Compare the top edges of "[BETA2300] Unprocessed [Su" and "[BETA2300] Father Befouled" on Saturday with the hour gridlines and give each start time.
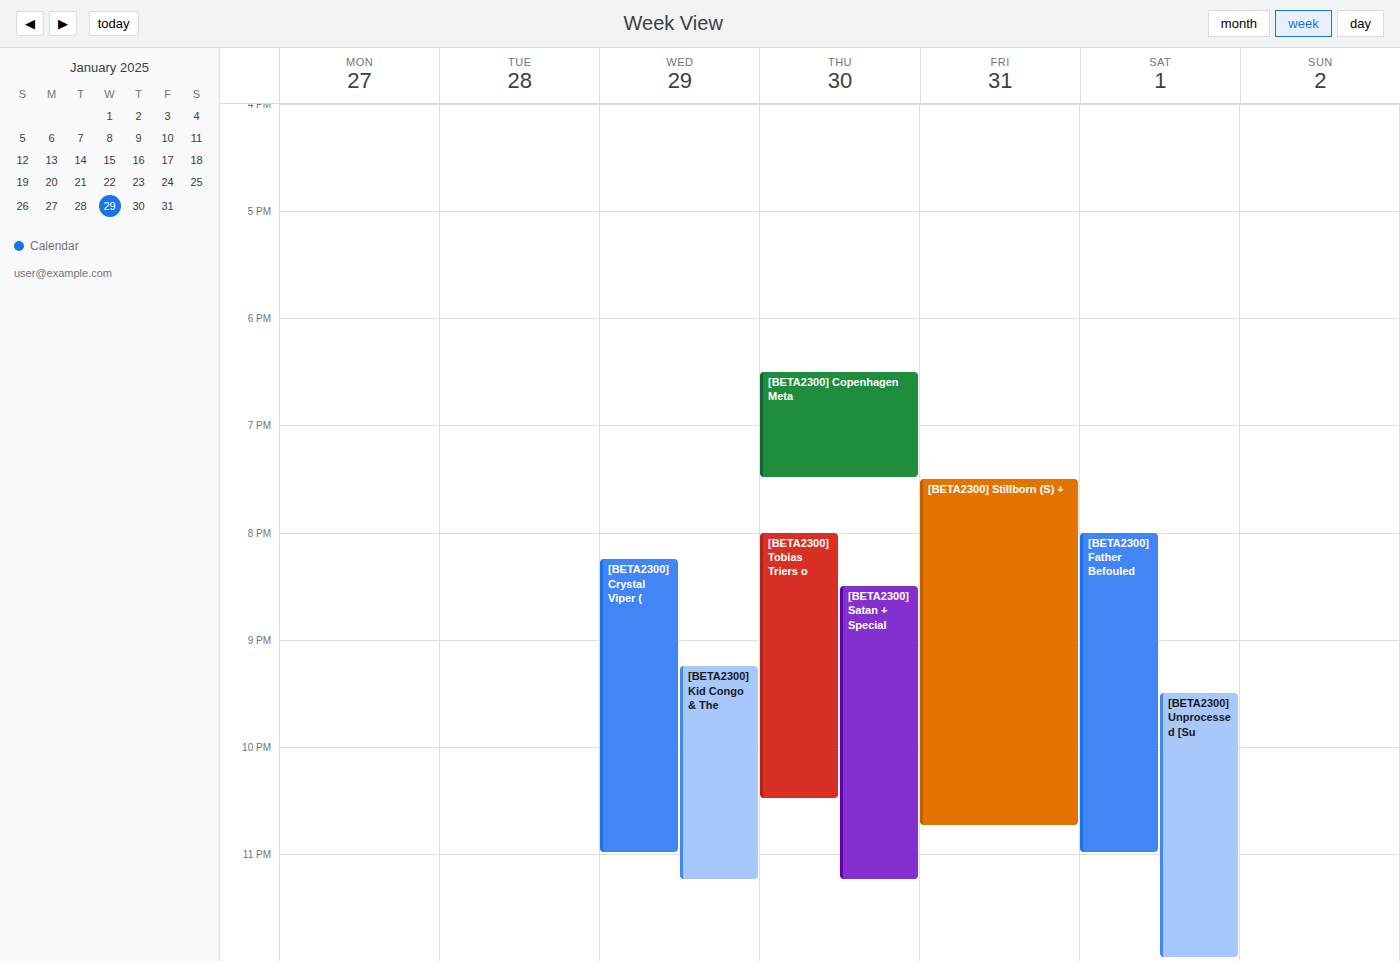
"[BETA2300] Unprocessed [Su": 21:30, halfway between the 21:00 and 22:00 lines. "[BETA2300] Father Befouled": 20:00, exactly on the 20:00 line.